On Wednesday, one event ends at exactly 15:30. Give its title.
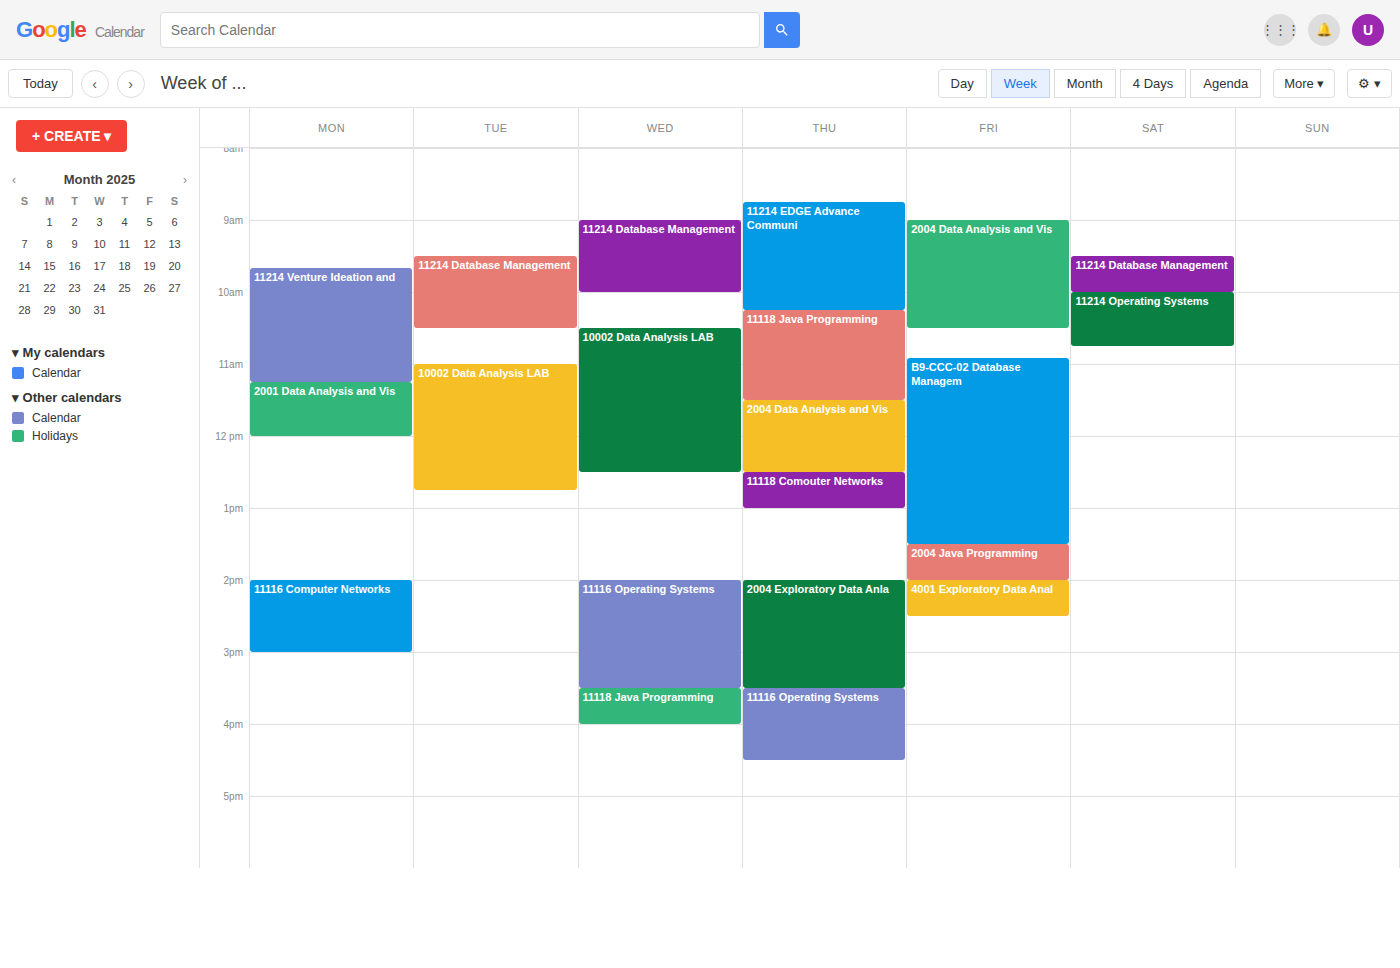
"11116 Operating Systems"